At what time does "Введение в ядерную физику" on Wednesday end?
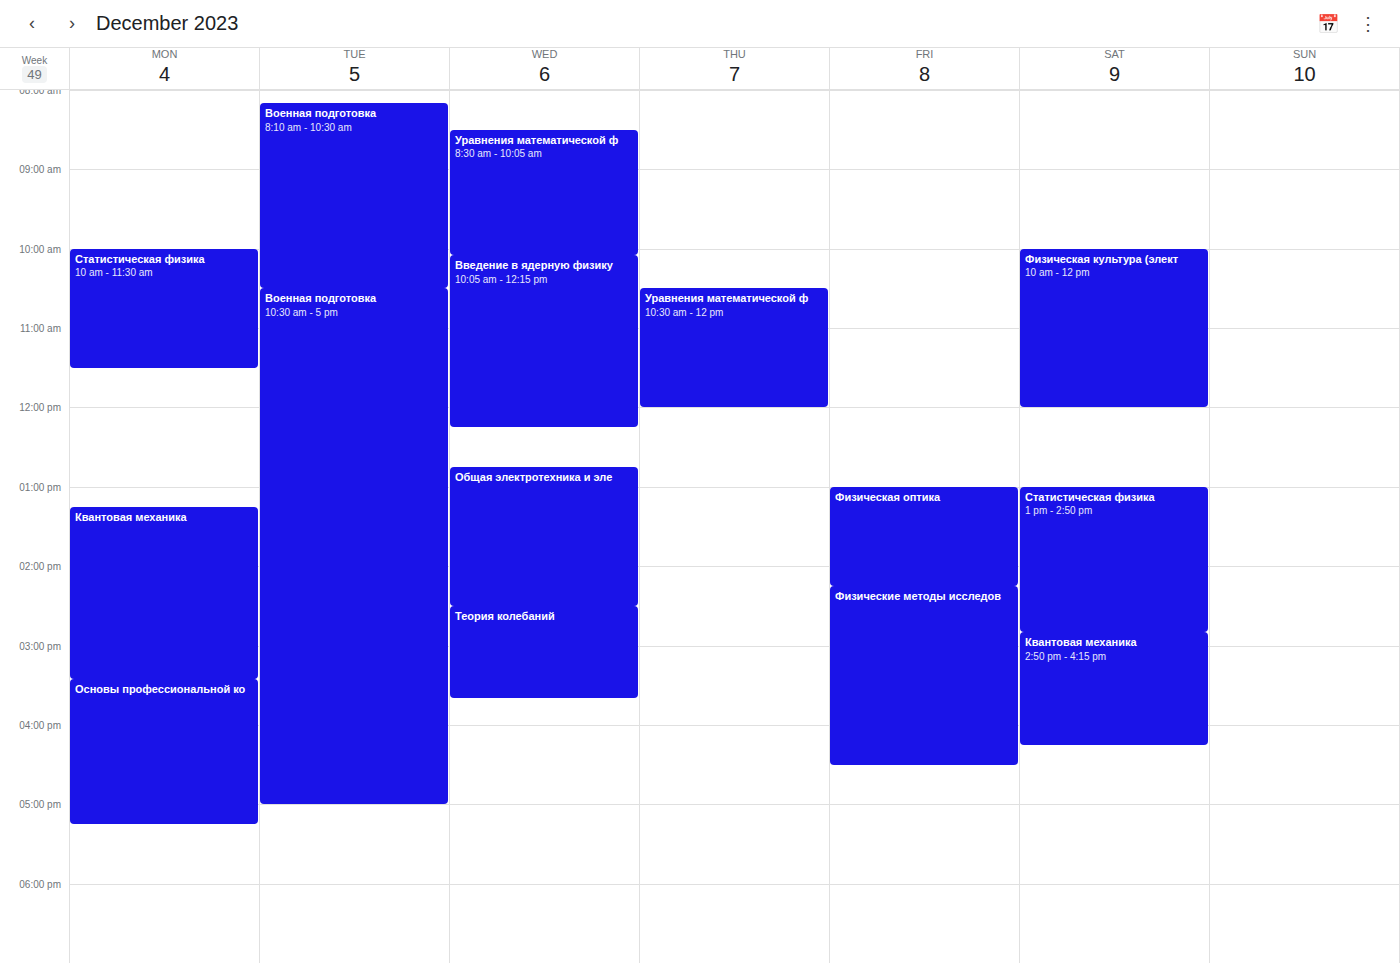
12:15